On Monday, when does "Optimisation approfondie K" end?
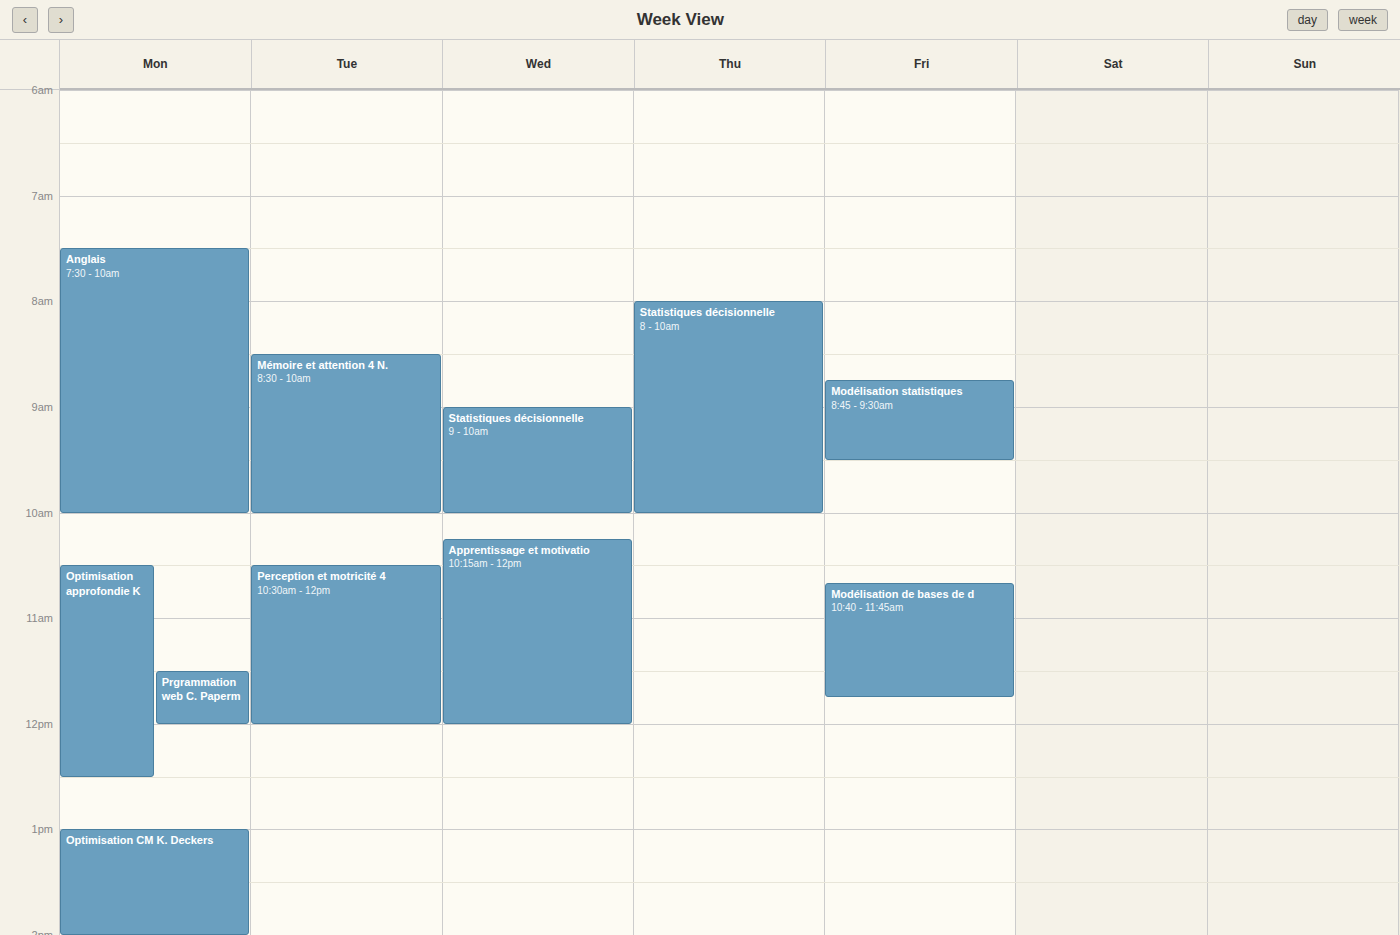
12:30 PM